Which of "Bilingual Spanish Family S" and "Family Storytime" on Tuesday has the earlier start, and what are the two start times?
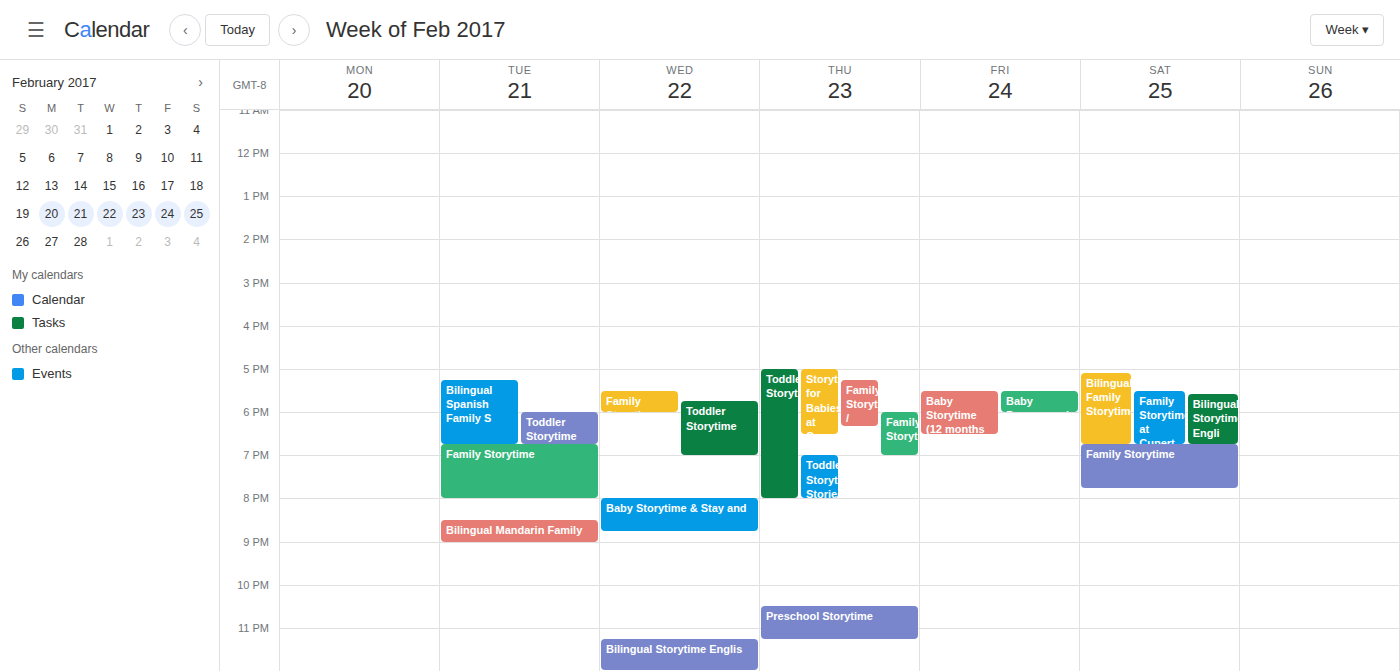
"Bilingual Spanish Family S" 5:15 PM; "Family Storytime" 6:45 PM.